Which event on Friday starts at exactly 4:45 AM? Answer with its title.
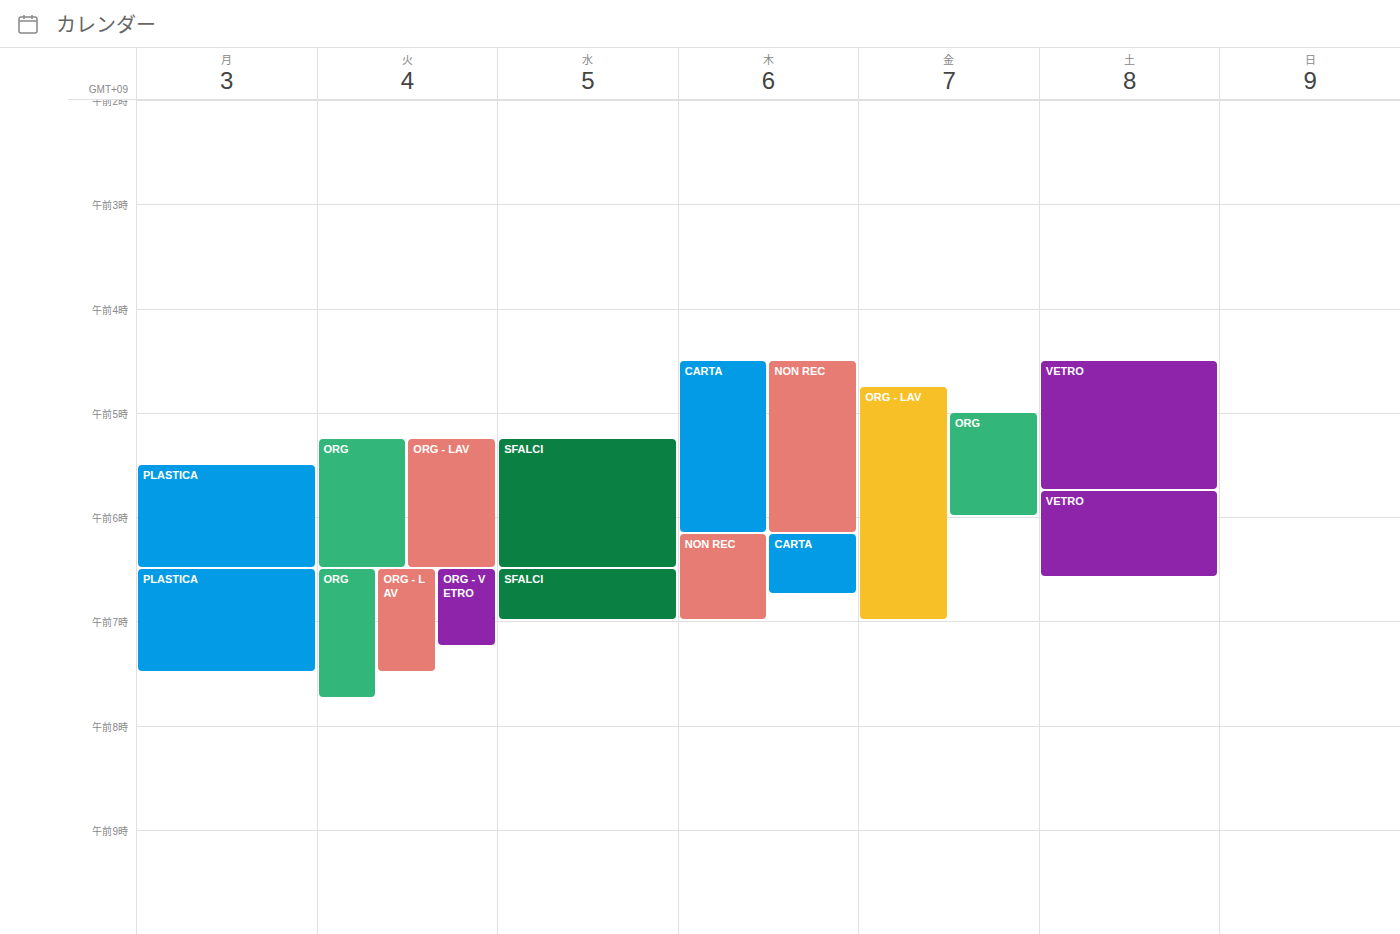
"ORG - LAV"